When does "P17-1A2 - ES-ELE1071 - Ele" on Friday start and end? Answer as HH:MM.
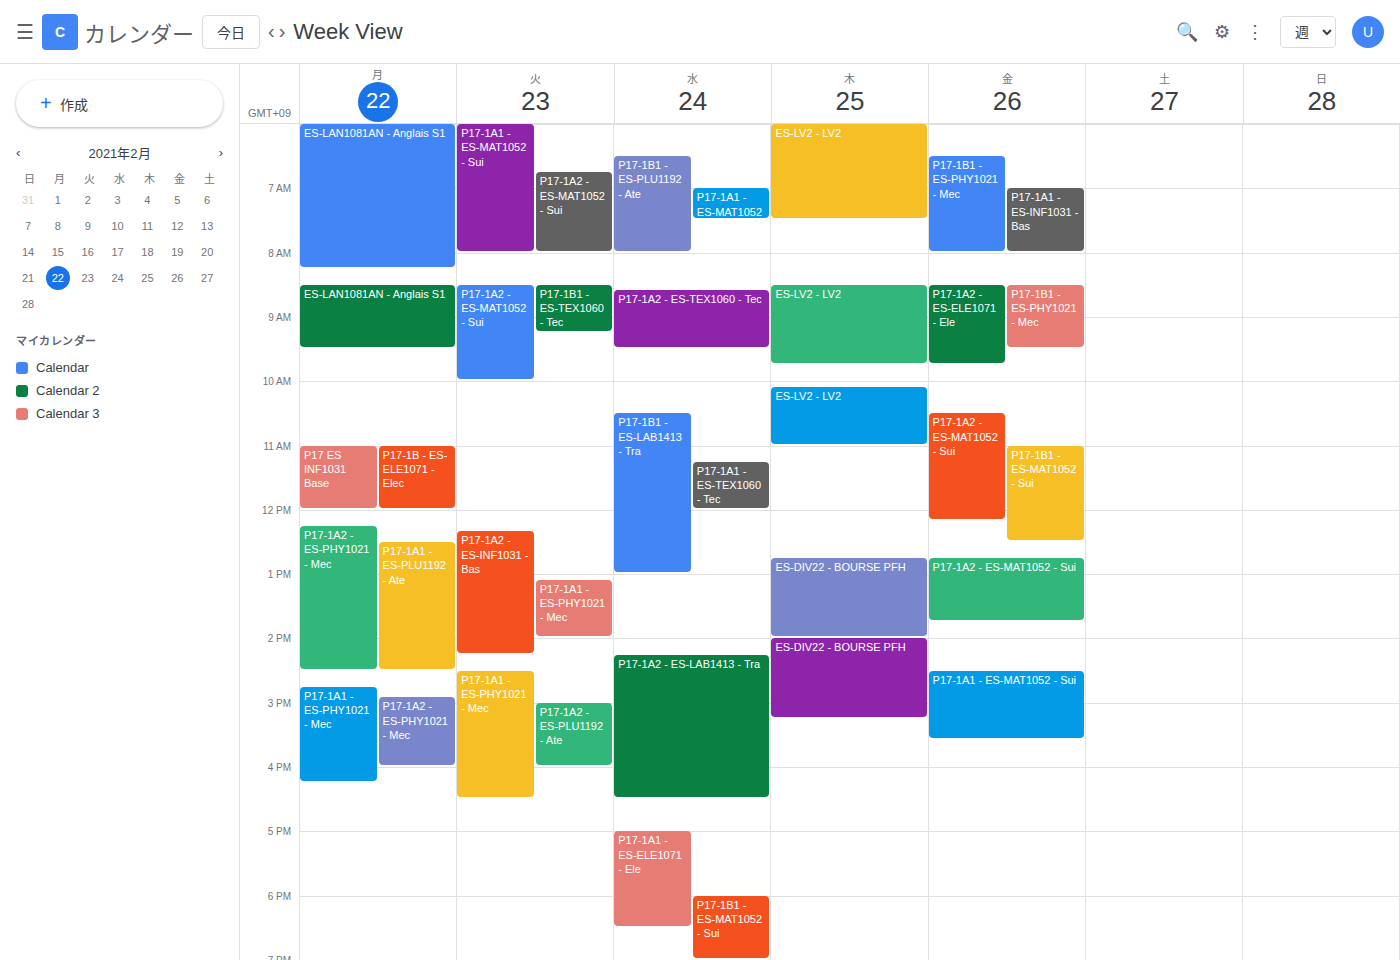
08:30 to 09:45